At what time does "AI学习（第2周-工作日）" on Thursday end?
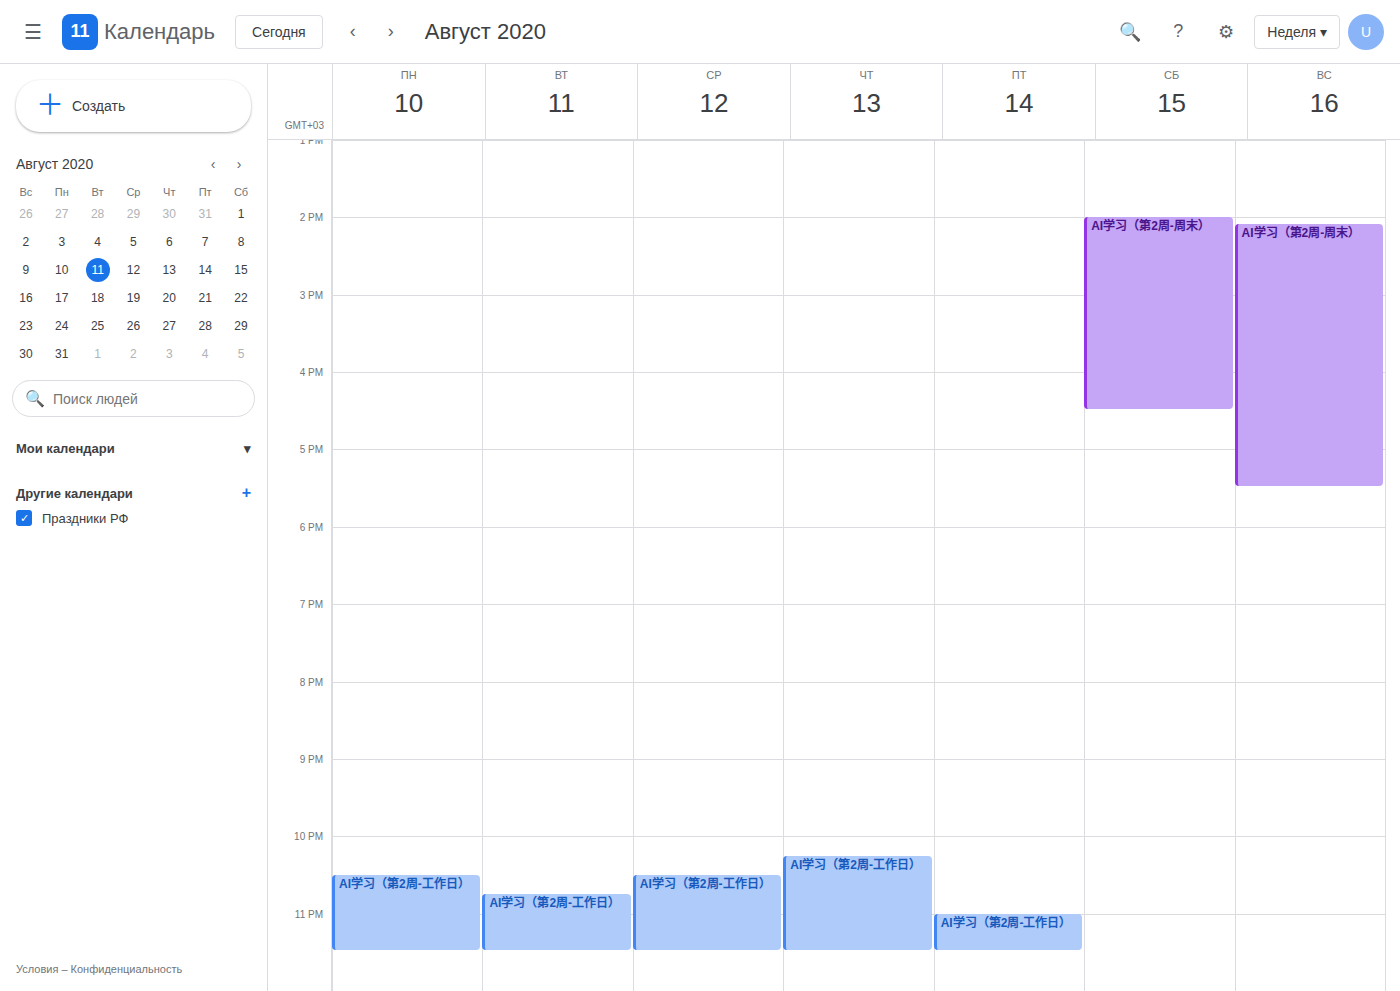
11:30 PM